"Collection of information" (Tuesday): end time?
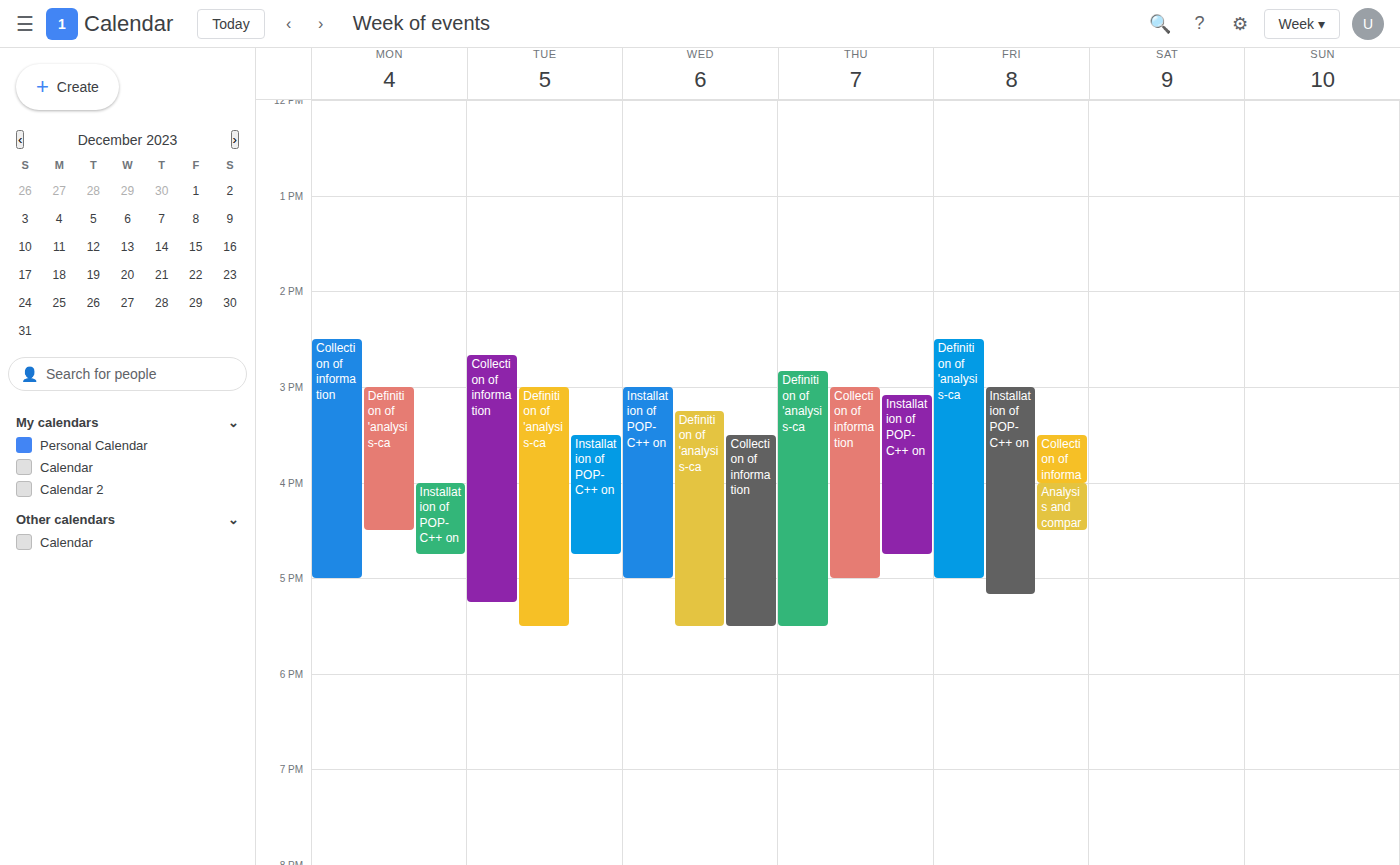
5:15 PM